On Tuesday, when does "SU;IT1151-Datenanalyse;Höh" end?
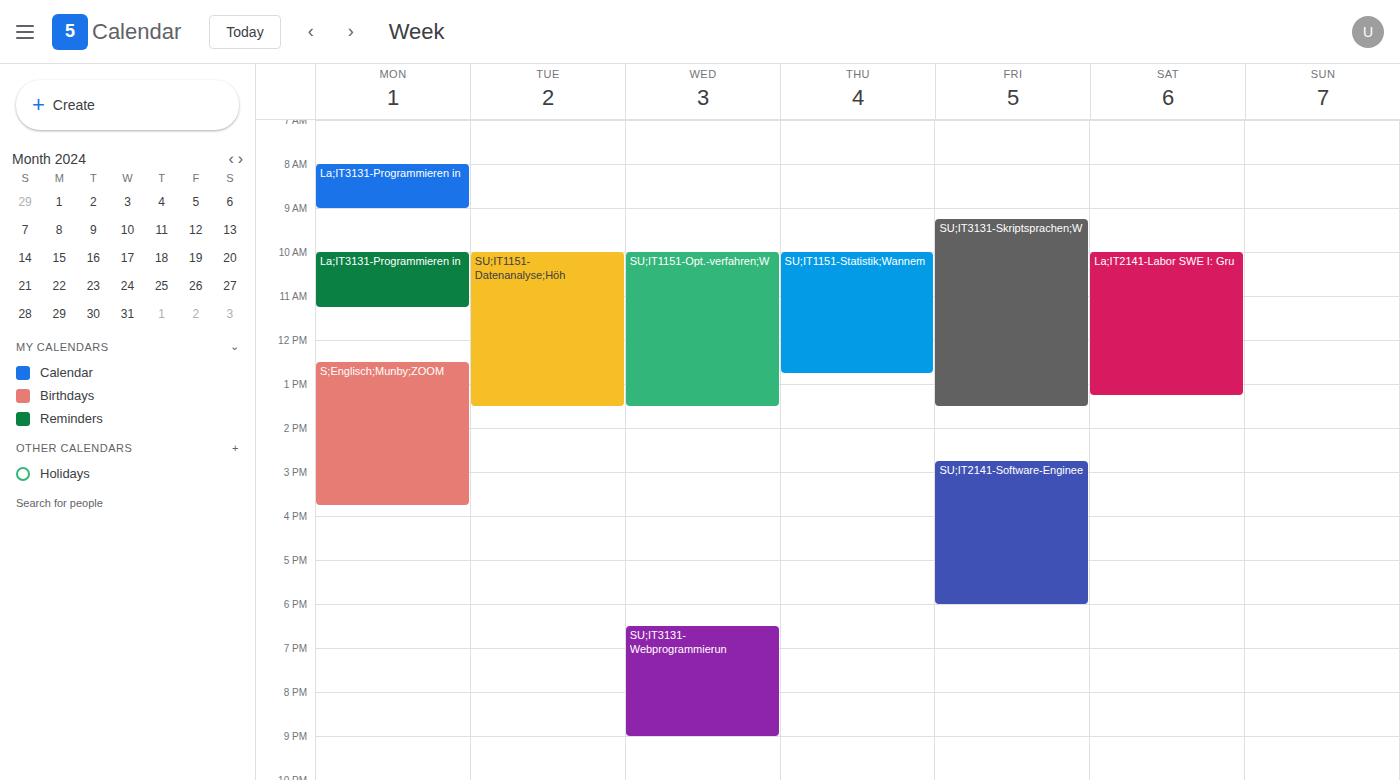
1:30 PM